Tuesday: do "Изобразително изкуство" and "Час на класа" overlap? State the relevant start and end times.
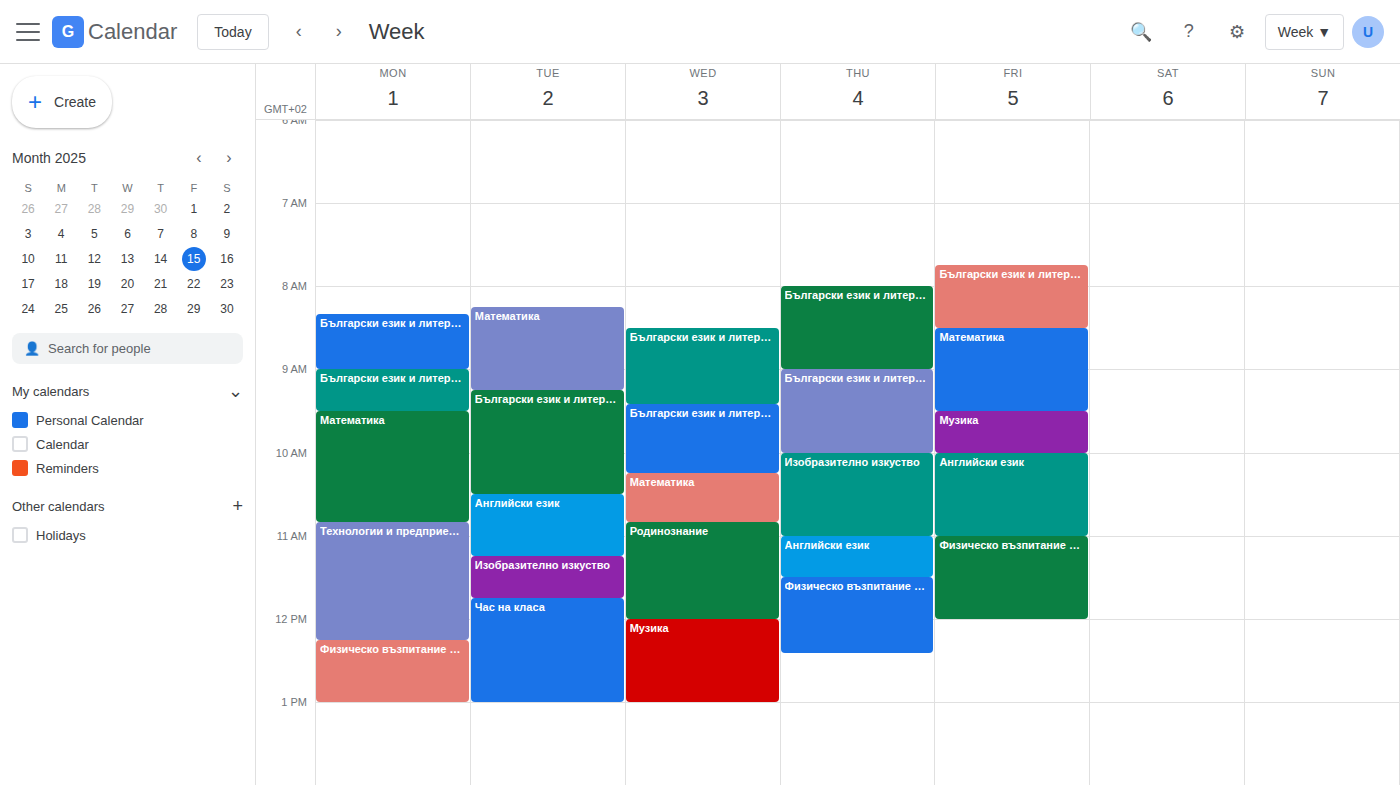
"Изобразително изкуство" ends at 11:45 AM, exactly when "Час на класа" starts -- they touch but do not overlap.